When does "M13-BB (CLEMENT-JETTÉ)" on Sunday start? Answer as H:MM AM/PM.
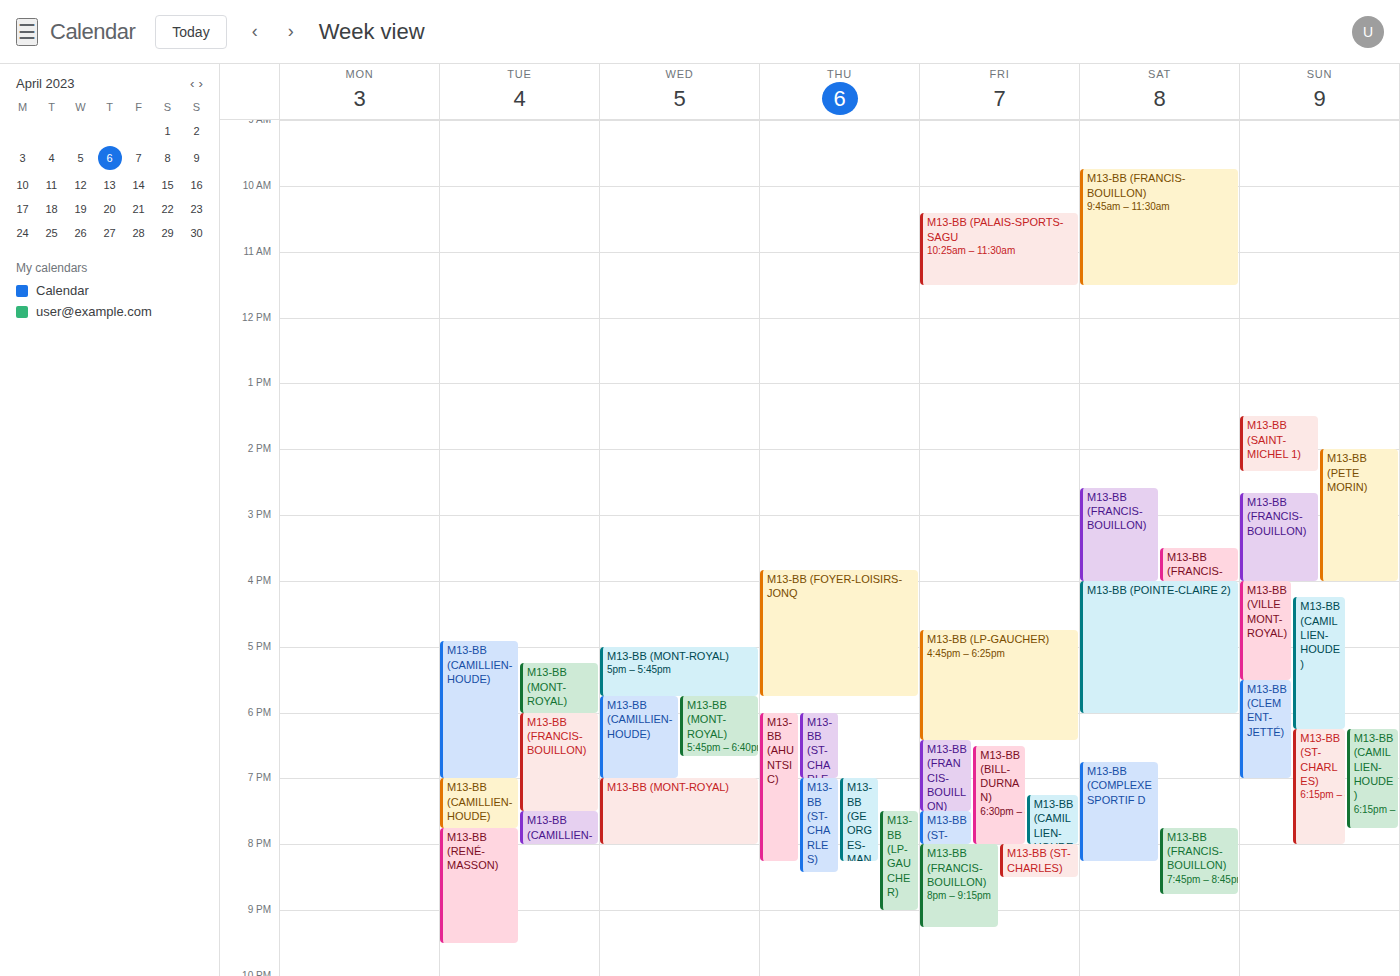
5:30 PM